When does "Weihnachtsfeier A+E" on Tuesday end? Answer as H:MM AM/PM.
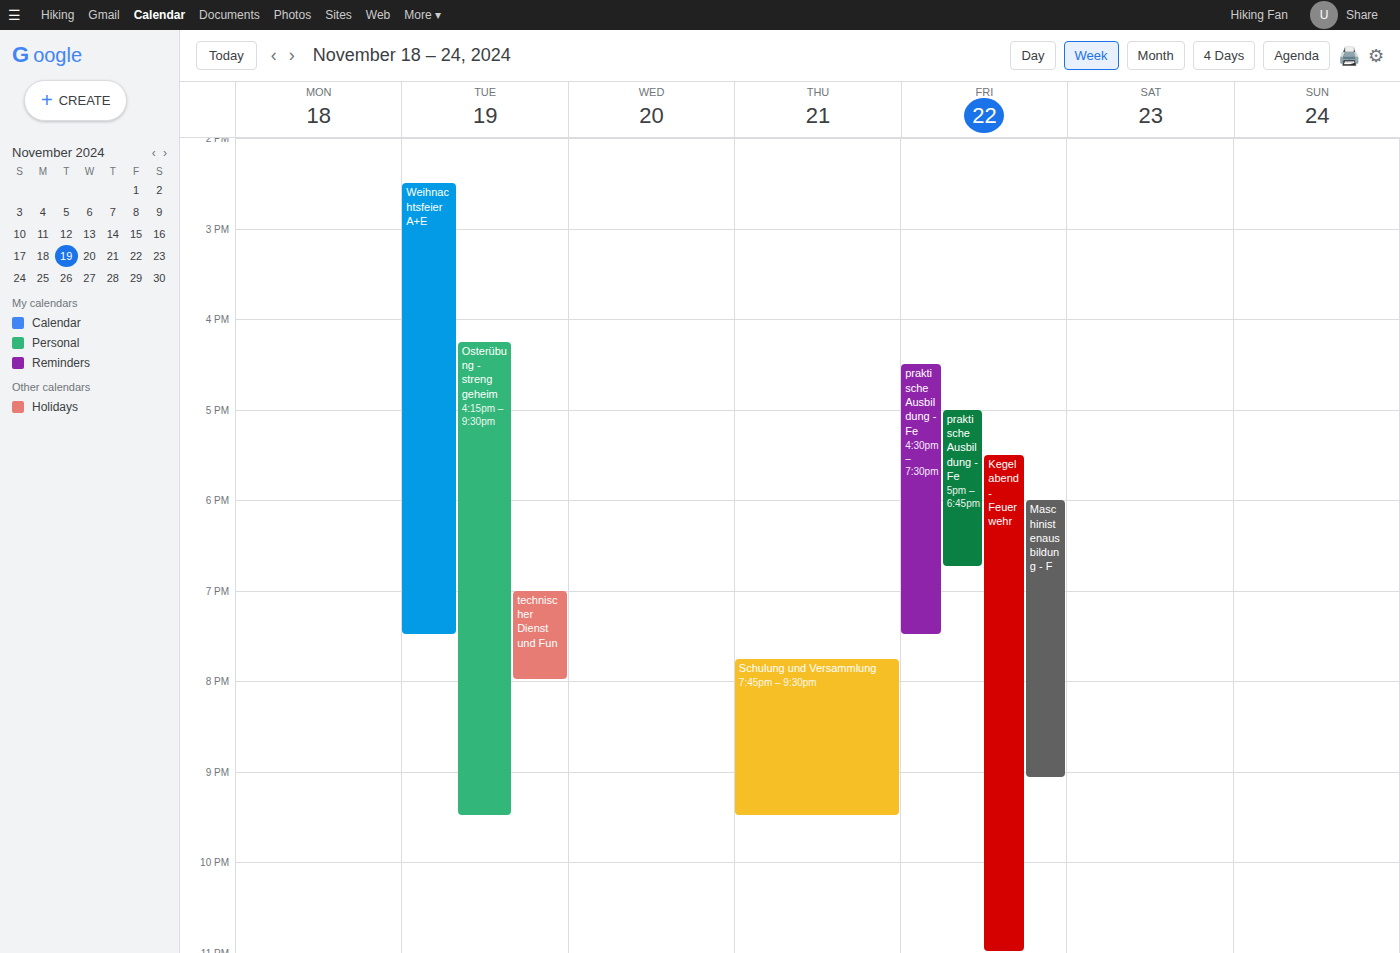
7:30 PM